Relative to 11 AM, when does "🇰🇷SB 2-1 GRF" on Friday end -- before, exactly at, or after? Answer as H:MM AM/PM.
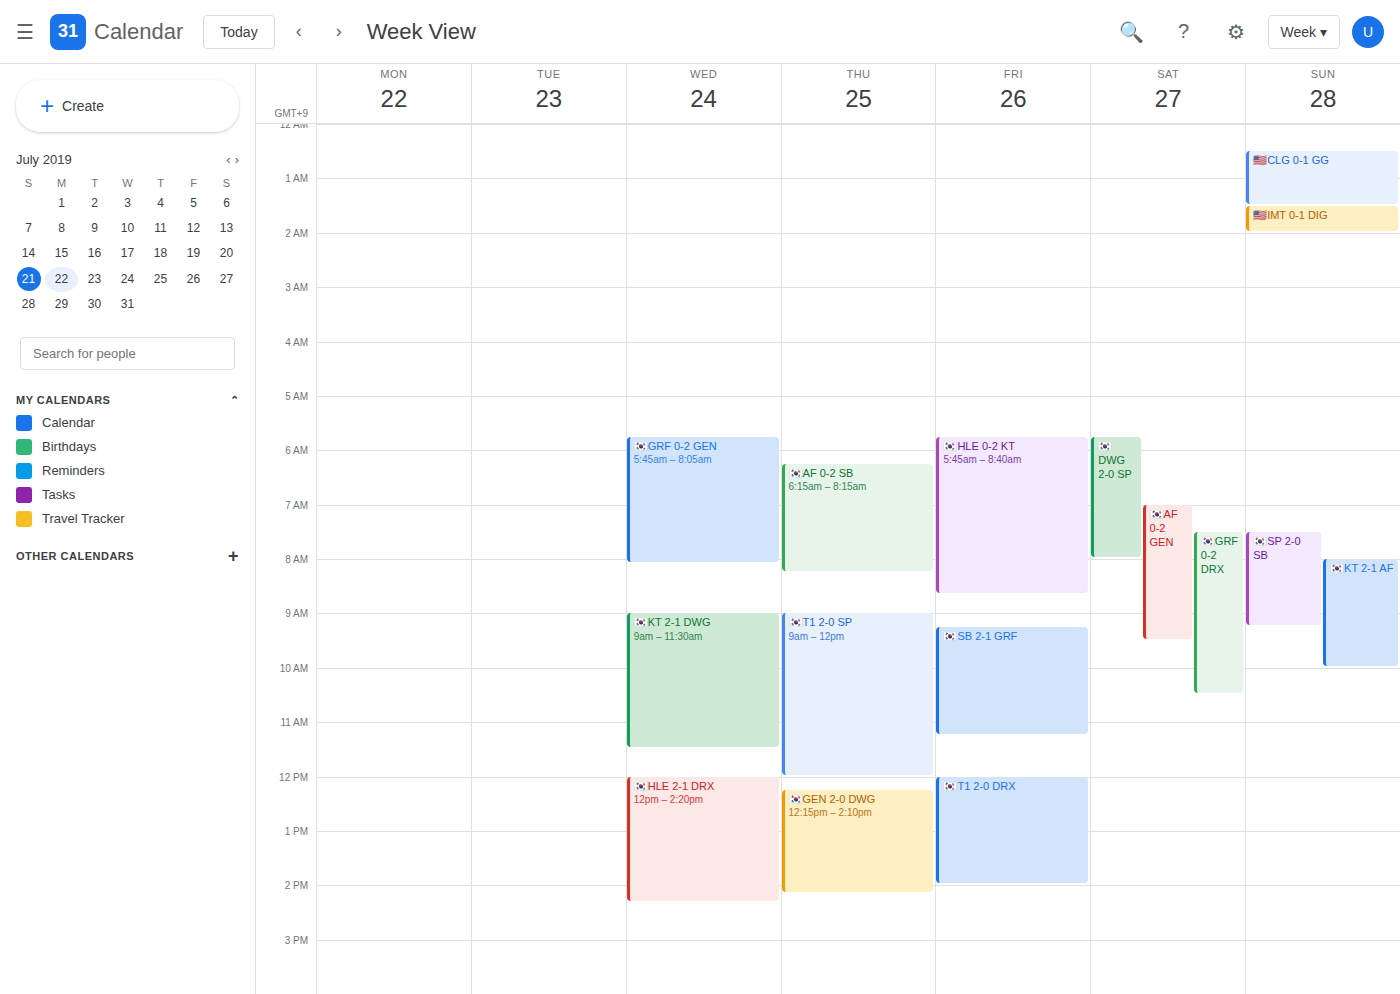
11:15 AM -- after 11 AM, 15 minutes below the 11 AM line.